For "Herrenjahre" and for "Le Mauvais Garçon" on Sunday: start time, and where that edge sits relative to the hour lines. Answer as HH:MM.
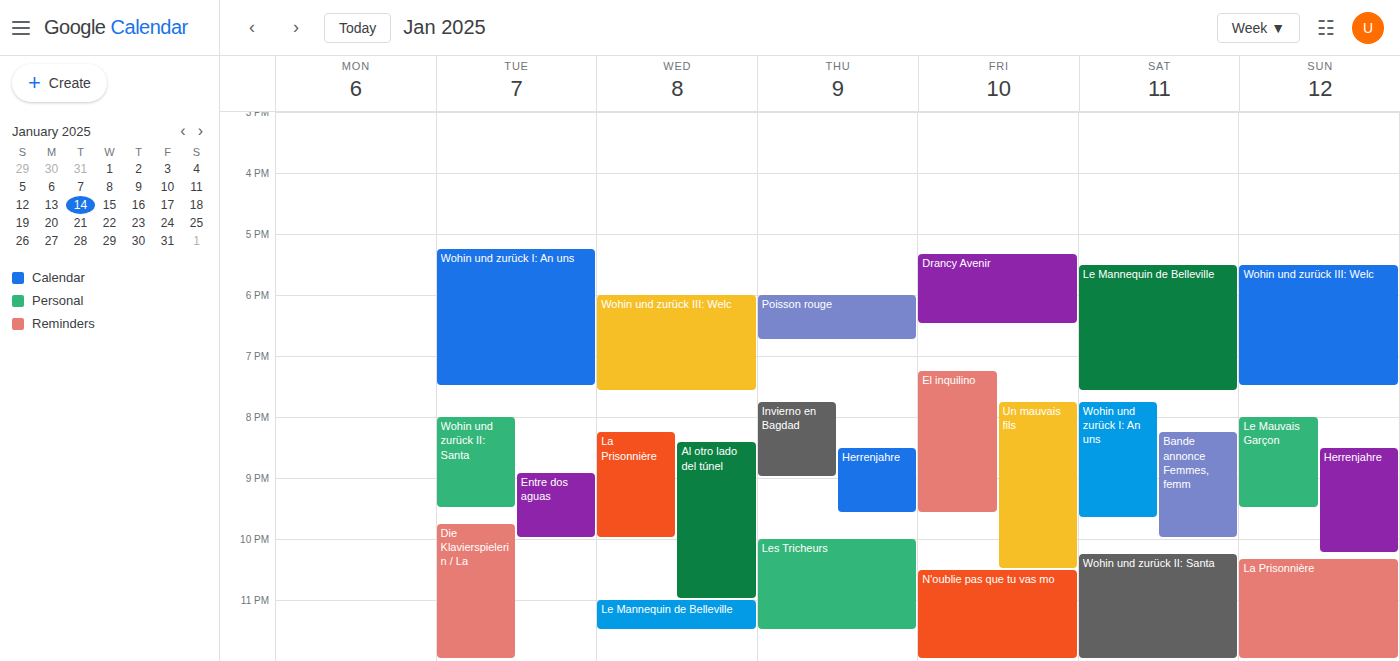
"Herrenjahre": 20:30, halfway between the 20:00 and 21:00 lines. "Le Mauvais Garçon": 20:00, exactly on the 20:00 line.